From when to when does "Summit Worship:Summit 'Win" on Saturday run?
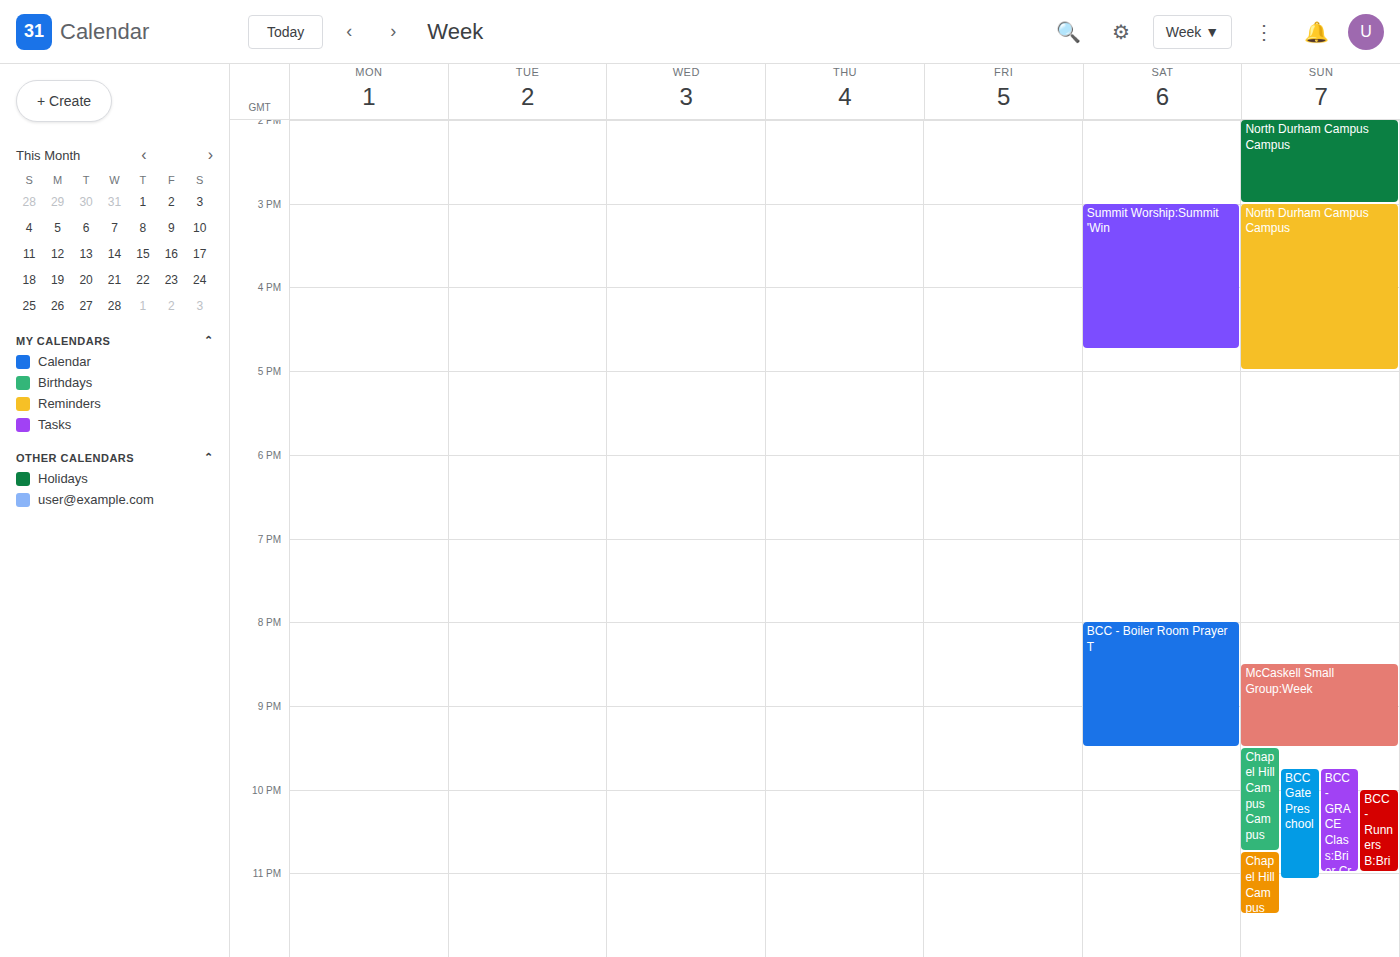
3:00 PM to 4:45 PM